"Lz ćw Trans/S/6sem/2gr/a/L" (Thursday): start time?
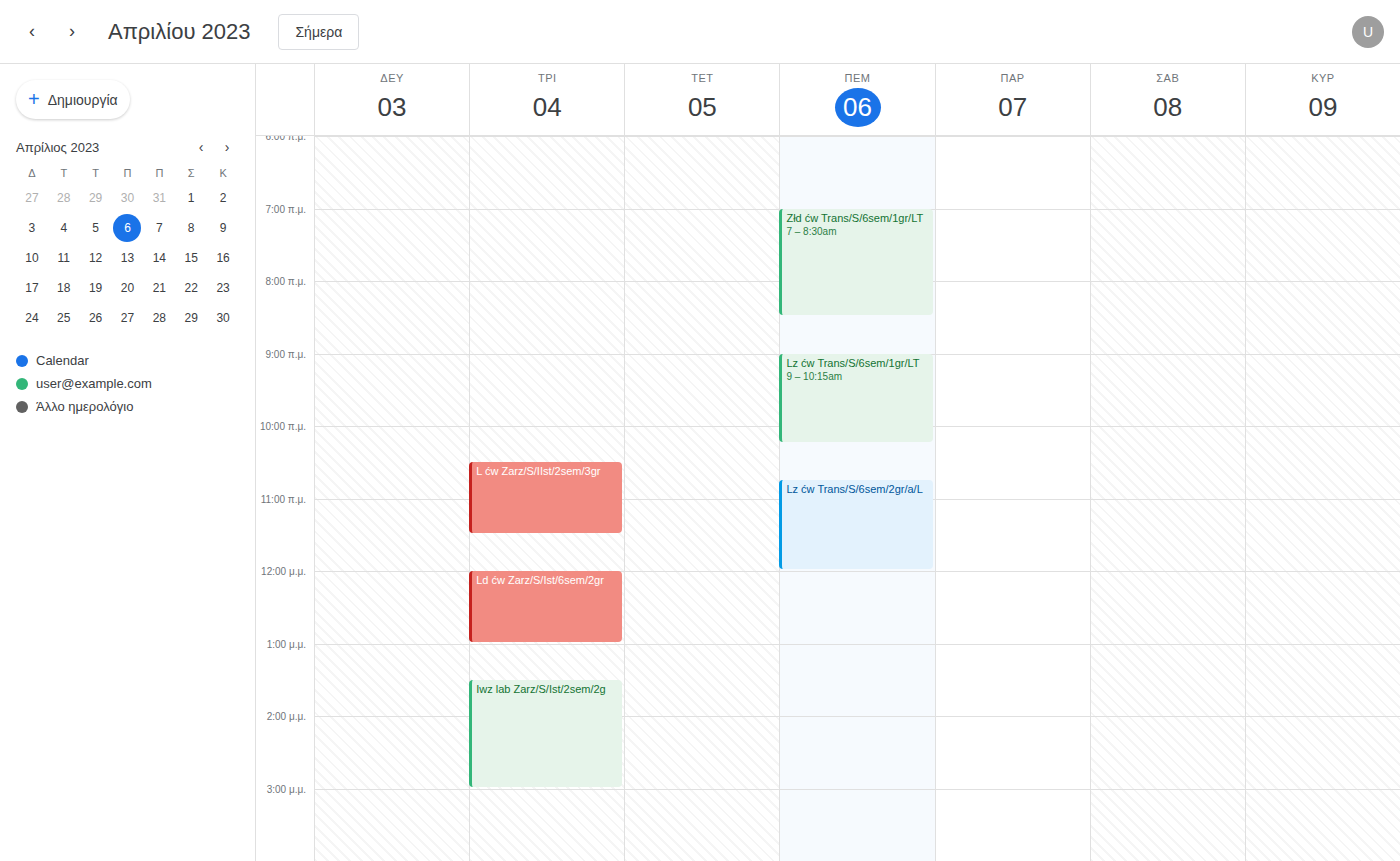
10:45 AM